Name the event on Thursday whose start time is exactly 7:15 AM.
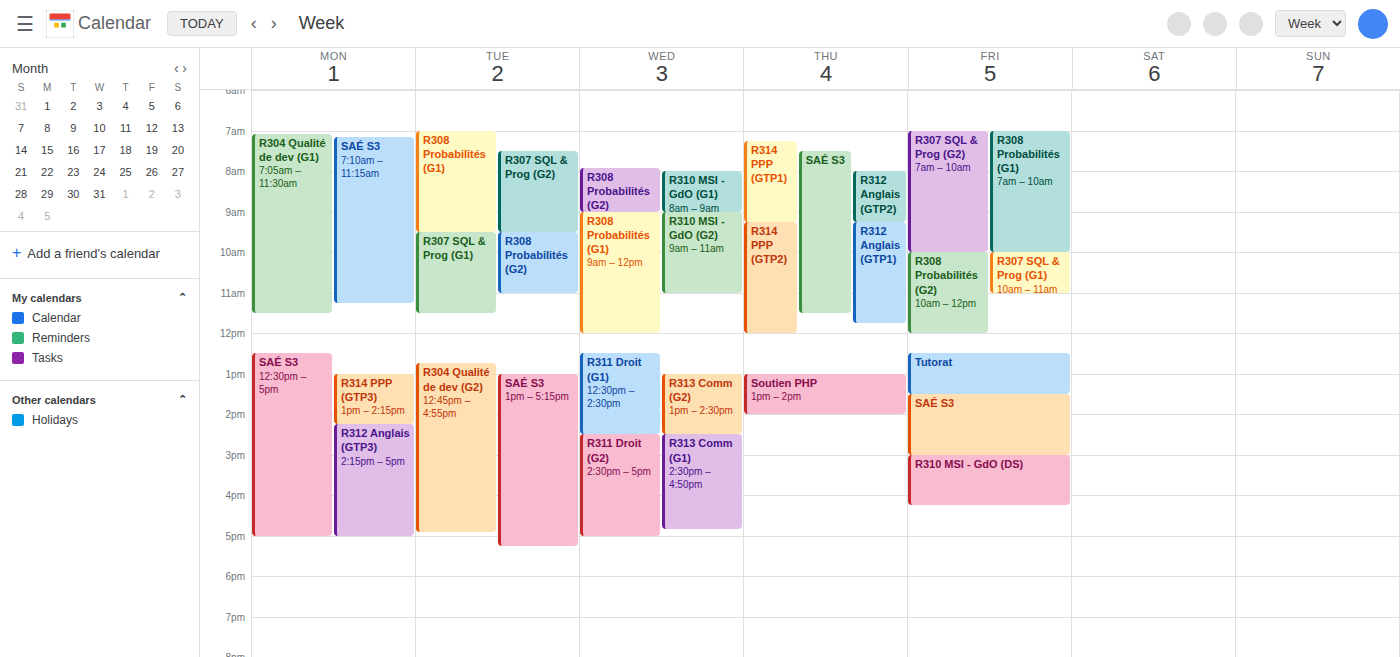
"R314 PPP (GTP1)"